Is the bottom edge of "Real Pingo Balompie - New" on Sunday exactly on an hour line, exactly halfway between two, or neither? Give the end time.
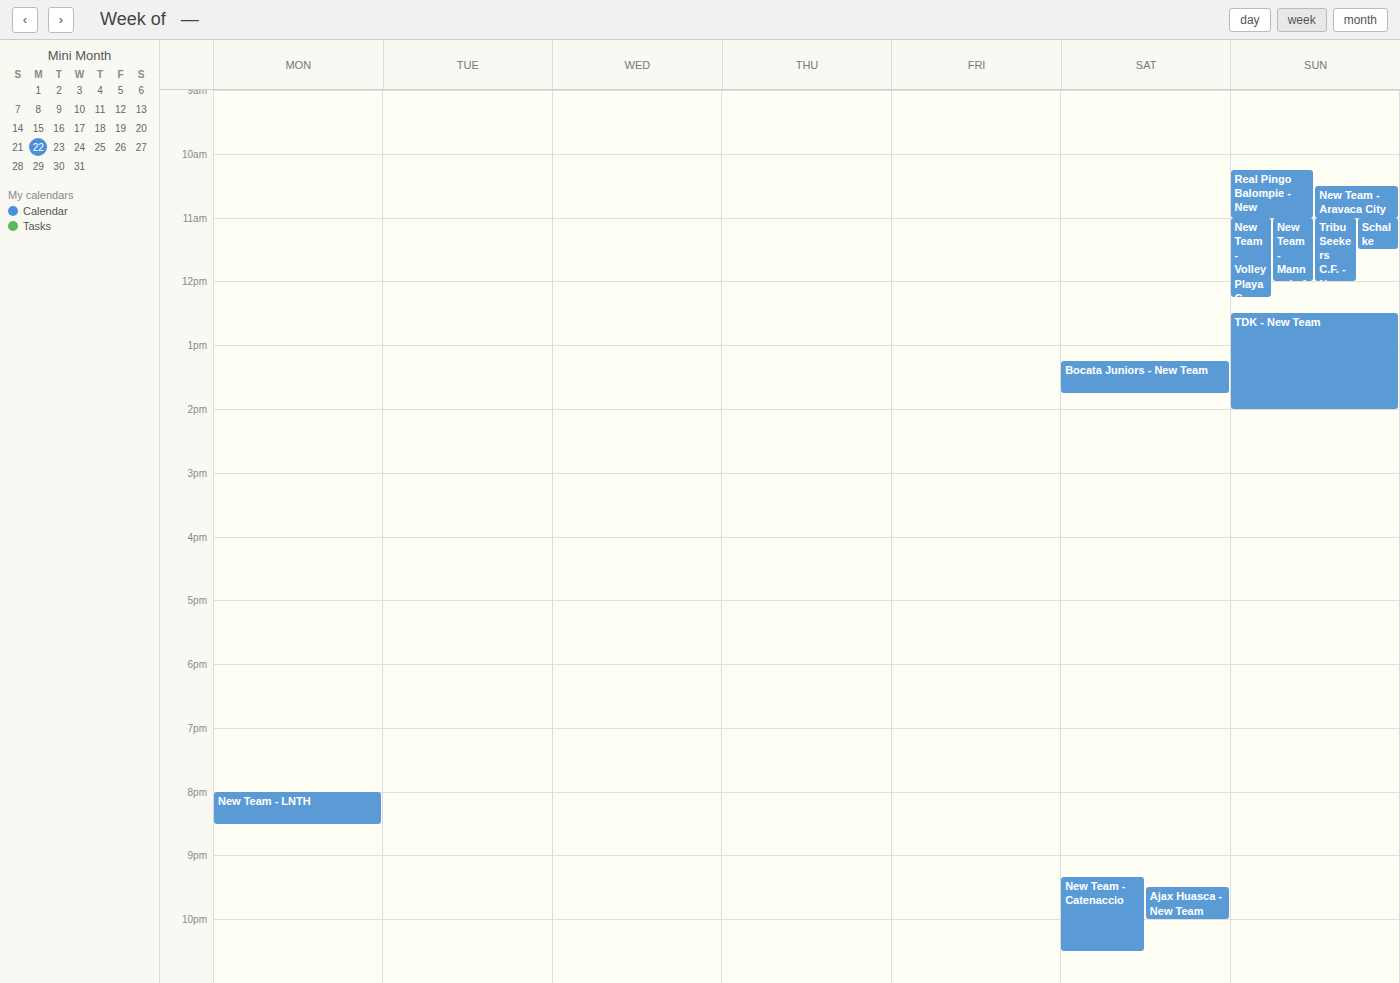
11:00 AM -- exactly on the 11 AM line.